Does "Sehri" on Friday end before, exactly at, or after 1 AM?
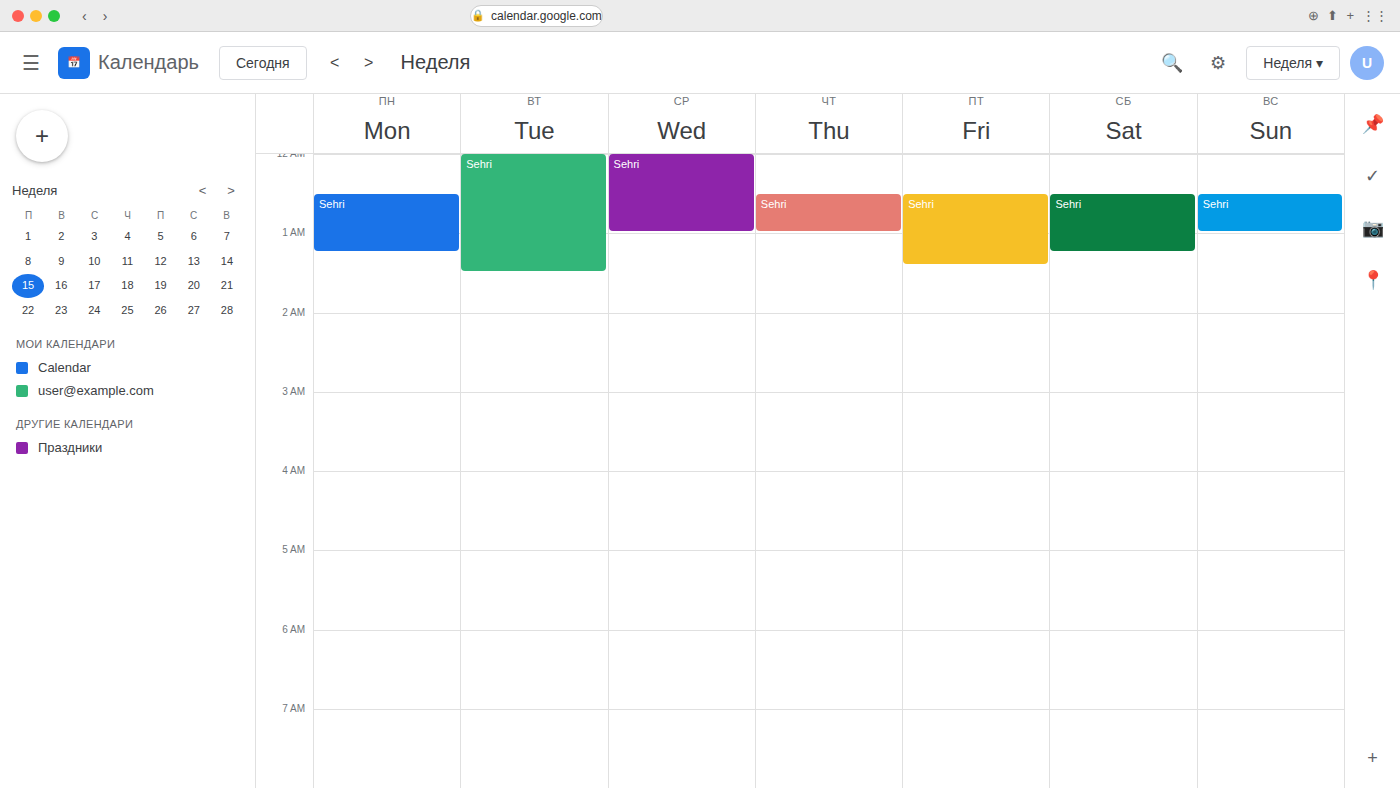
1:25 AM -- after 1 AM, 25 minutes below the 1 AM line.